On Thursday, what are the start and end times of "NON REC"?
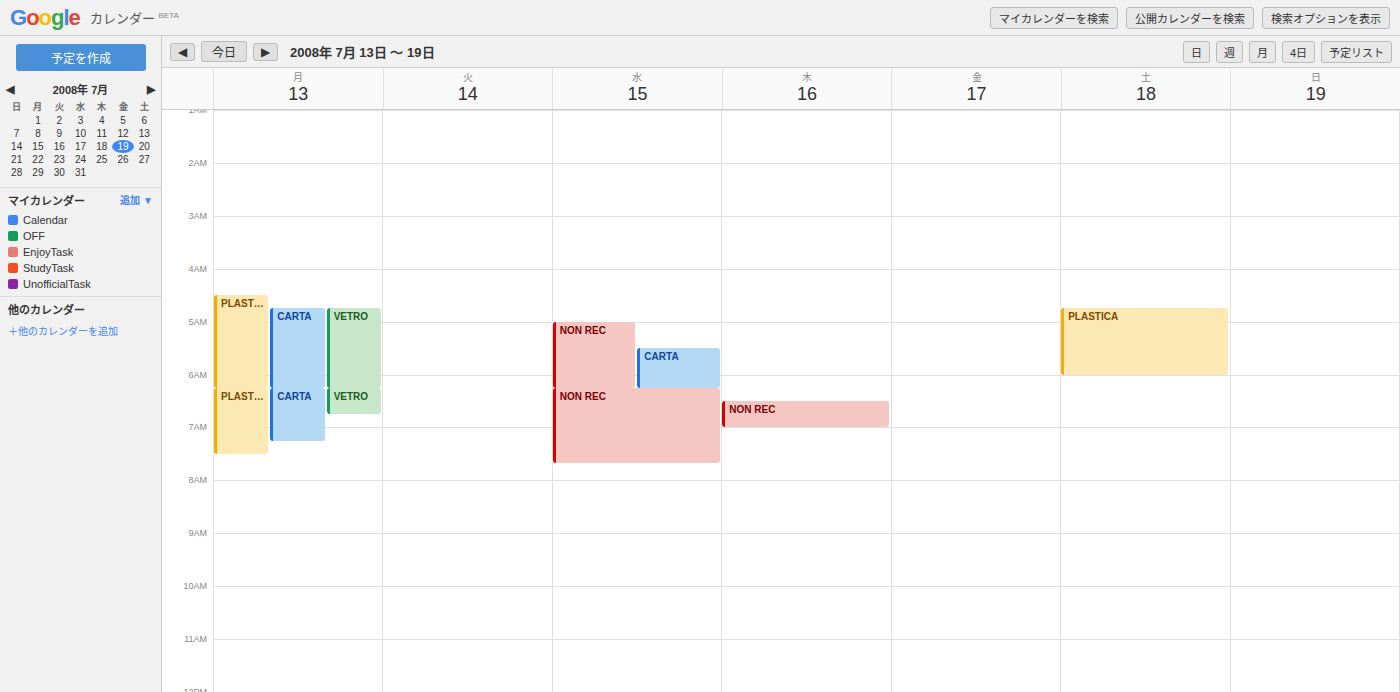
6:30 AM to 7:00 AM